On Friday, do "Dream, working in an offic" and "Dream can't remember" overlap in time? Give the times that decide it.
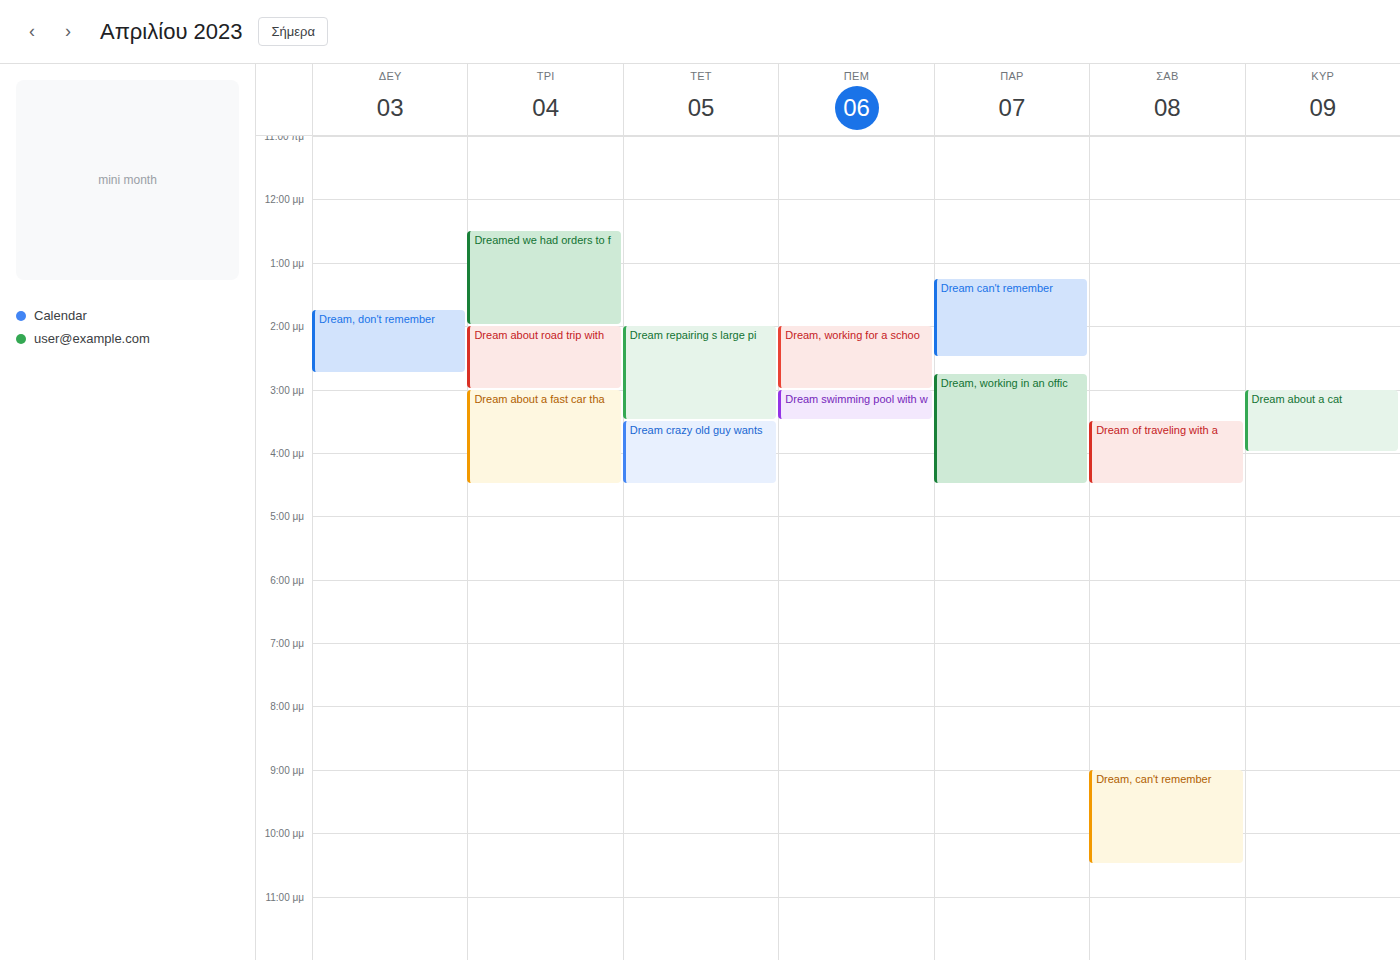
"Dream can't remember" ends at 2:30 PM and "Dream, working in an offic" starts at 2:45 PM -- no overlap.